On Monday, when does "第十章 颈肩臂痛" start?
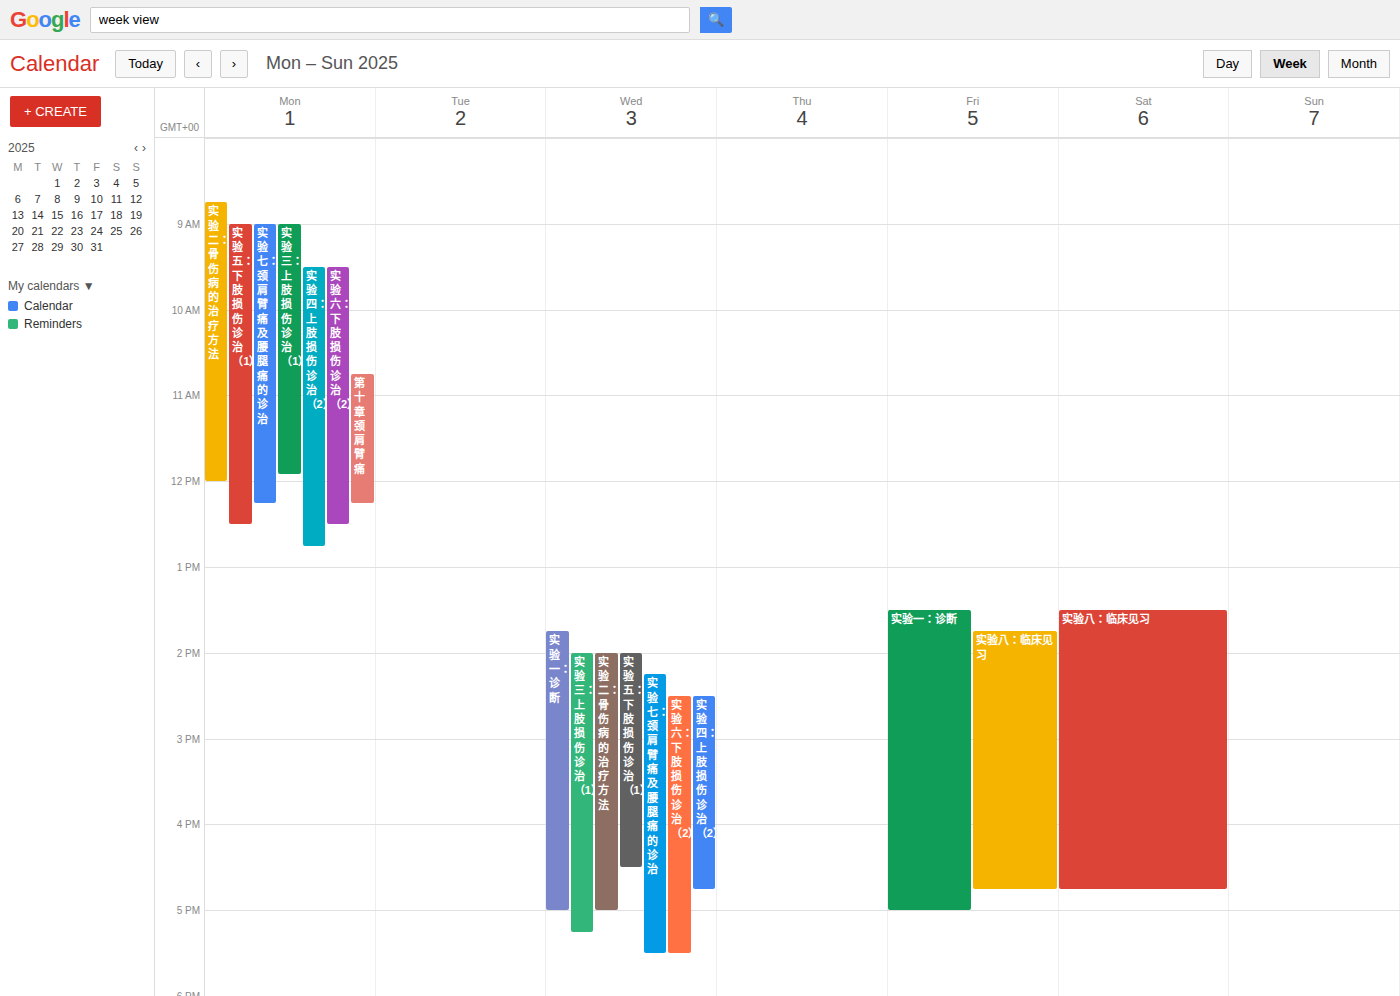
10:45 AM